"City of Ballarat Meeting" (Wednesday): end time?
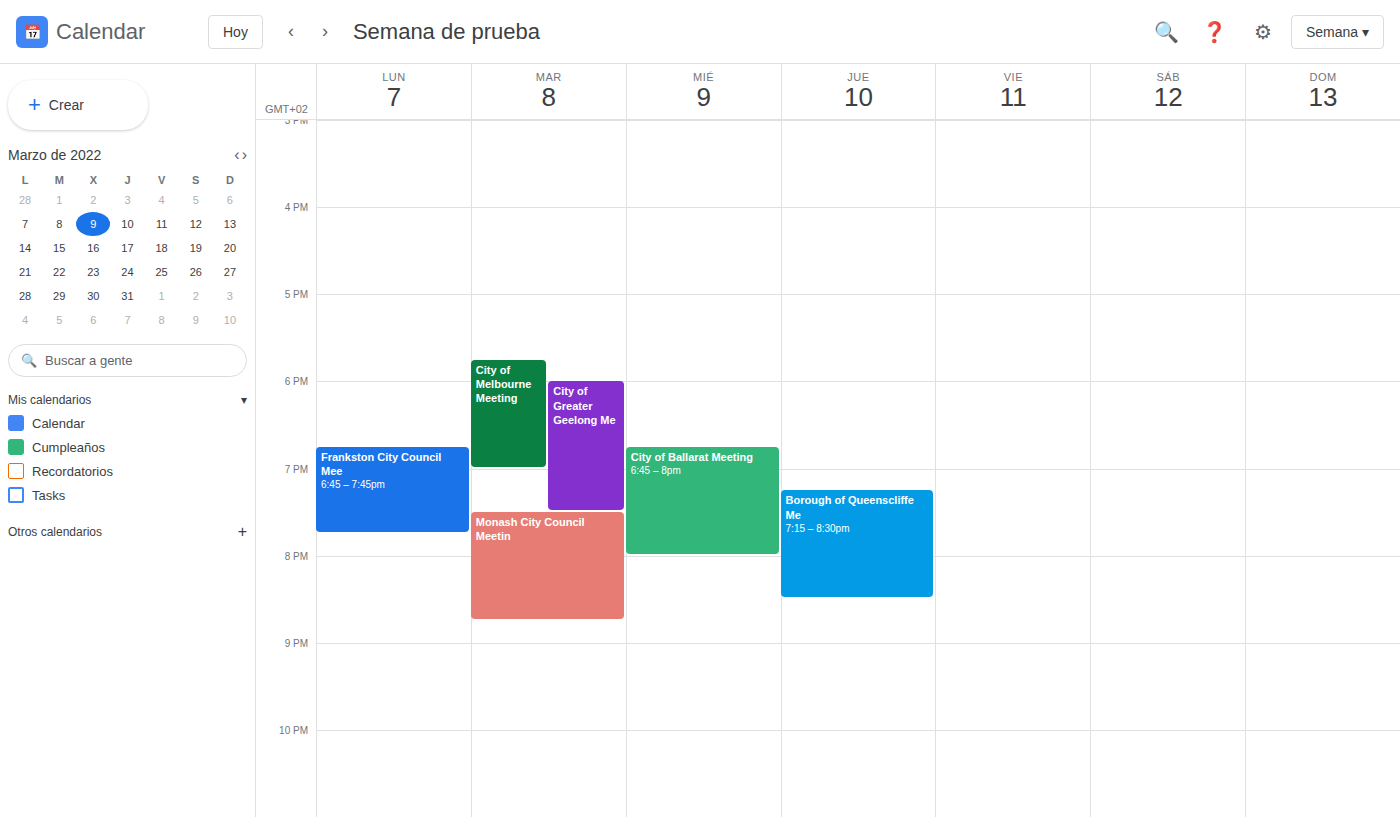
20:00